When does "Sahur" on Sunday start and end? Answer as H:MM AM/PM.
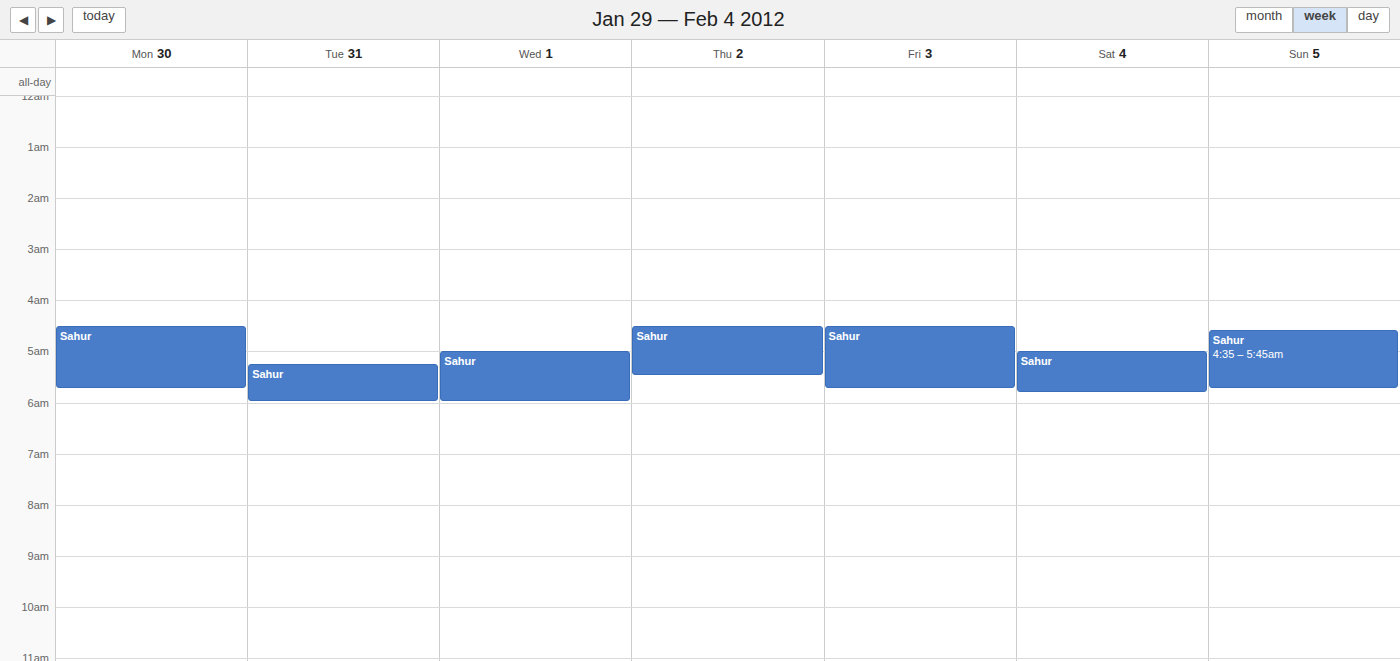
4:35 AM to 5:45 AM